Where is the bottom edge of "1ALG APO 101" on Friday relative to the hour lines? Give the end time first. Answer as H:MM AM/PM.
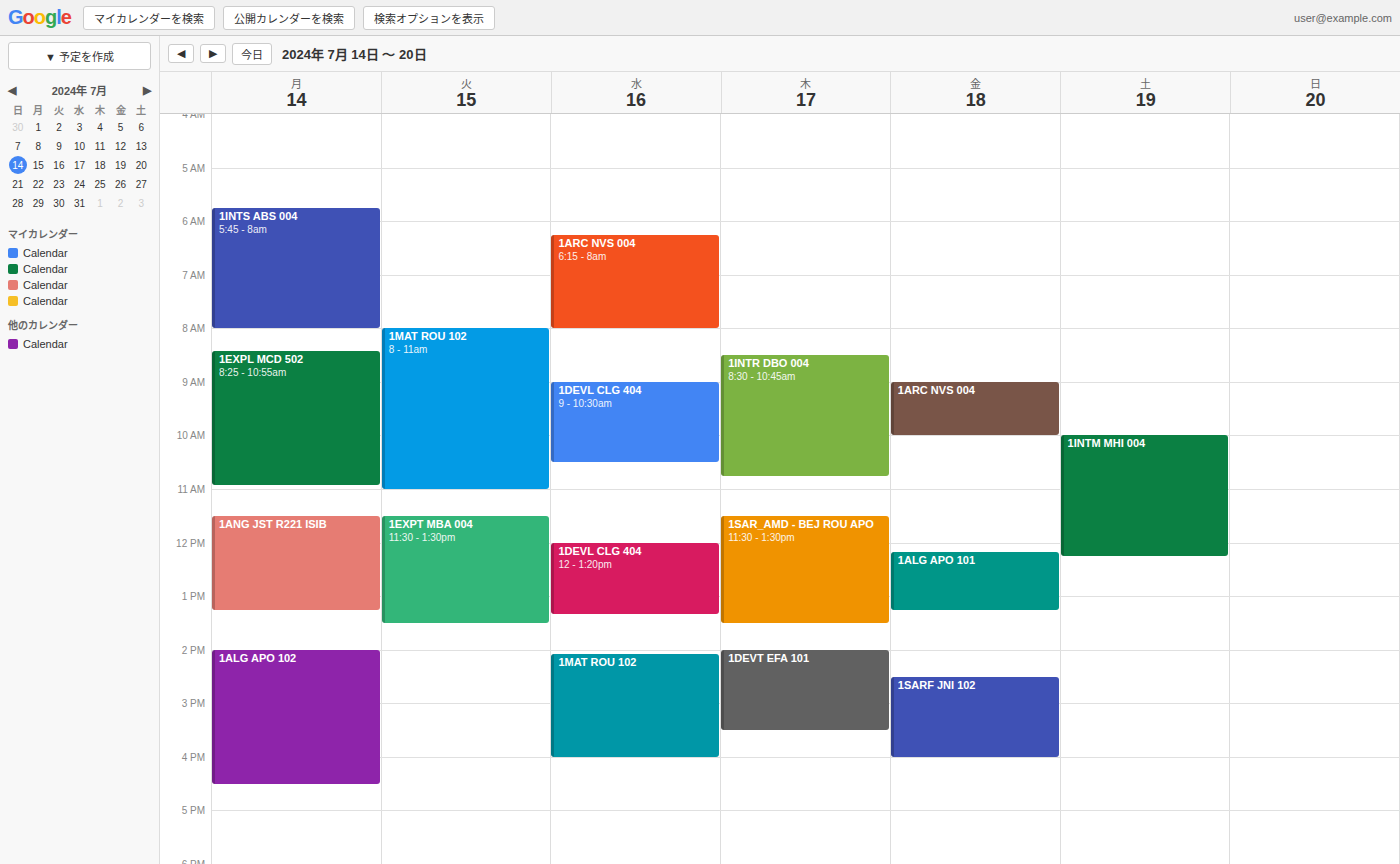
1:15 PM -- neither: a quarter of the way from the 1 PM line to the 2 PM line.